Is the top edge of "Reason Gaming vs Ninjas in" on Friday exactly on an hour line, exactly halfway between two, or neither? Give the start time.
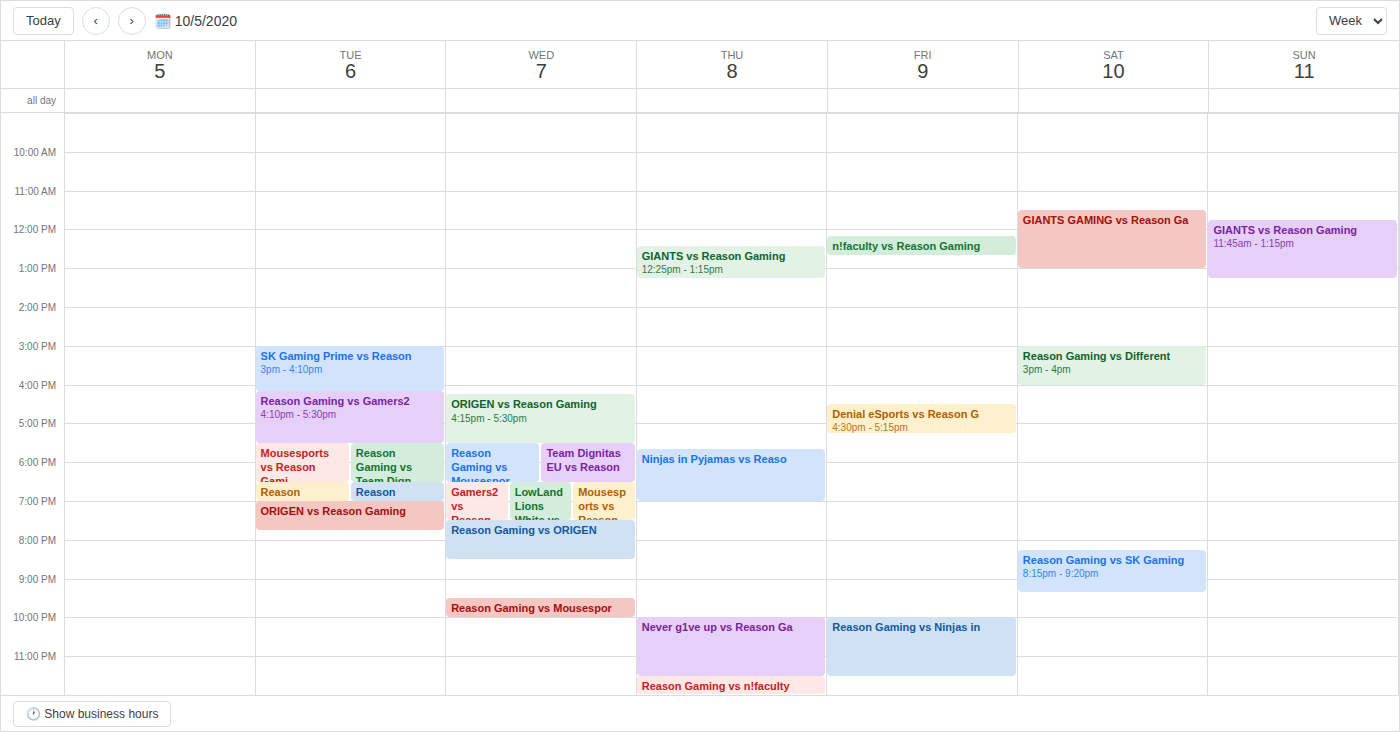
10:00 PM -- exactly on the 10 PM line.